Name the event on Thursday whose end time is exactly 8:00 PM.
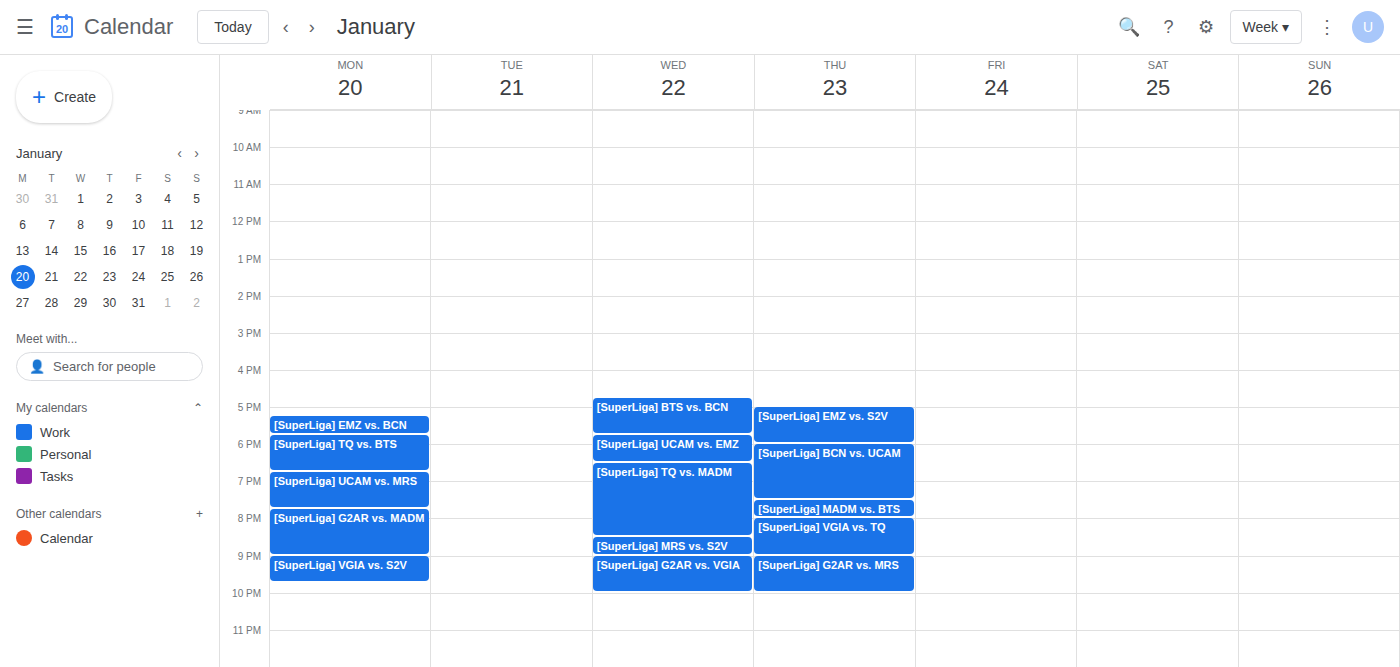
"[SuperLiga] MADM vs. BTS"